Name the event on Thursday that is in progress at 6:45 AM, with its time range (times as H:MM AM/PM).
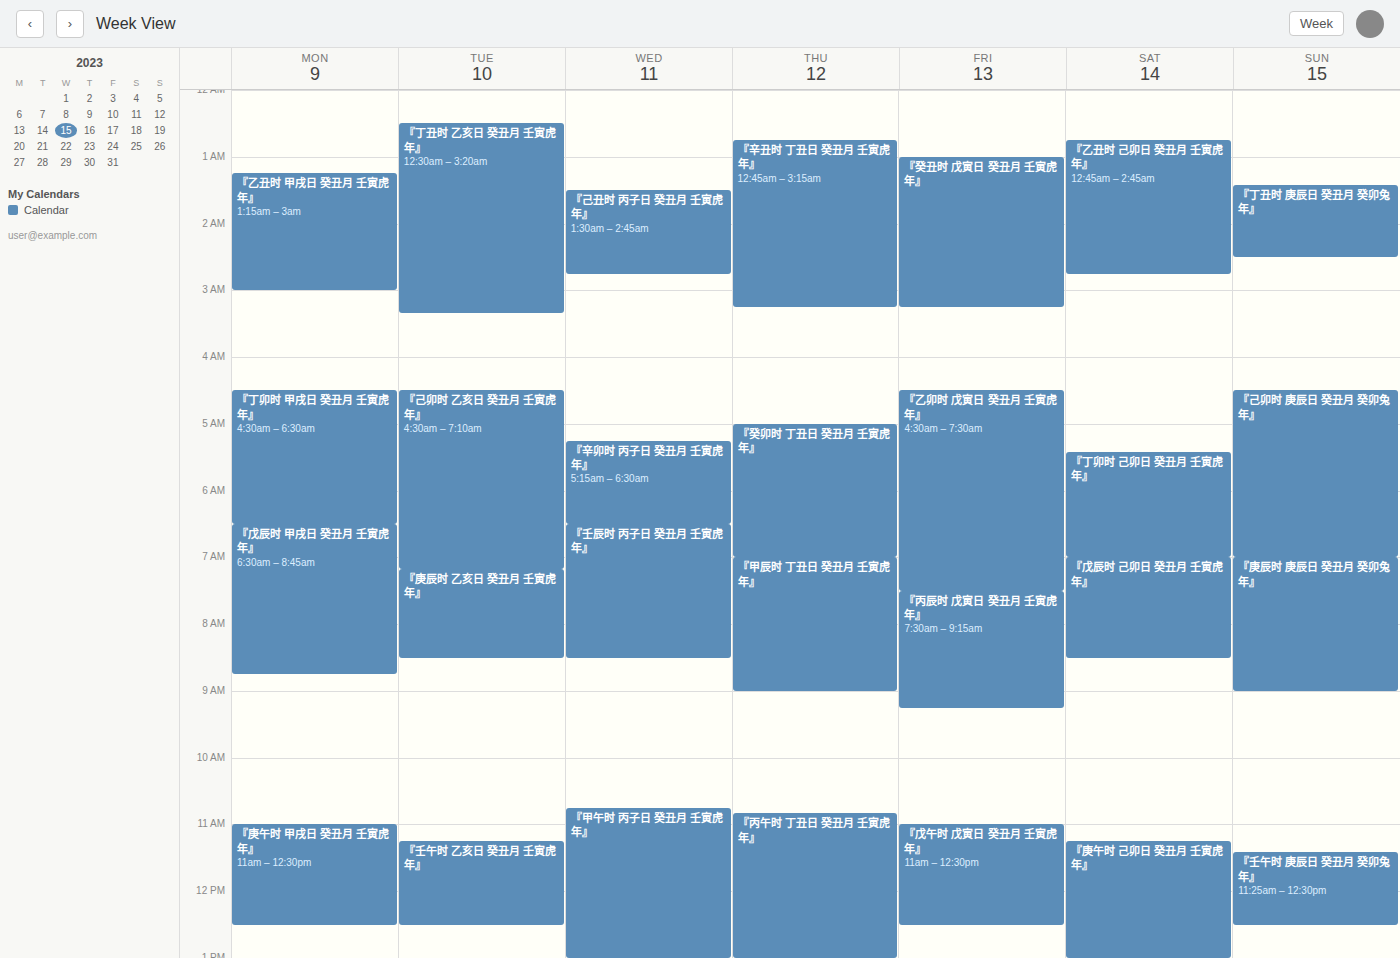
"『癸卯时 丁丑日 癸丑月 壬寅虎年』", 5:00 AM to 7:00 AM